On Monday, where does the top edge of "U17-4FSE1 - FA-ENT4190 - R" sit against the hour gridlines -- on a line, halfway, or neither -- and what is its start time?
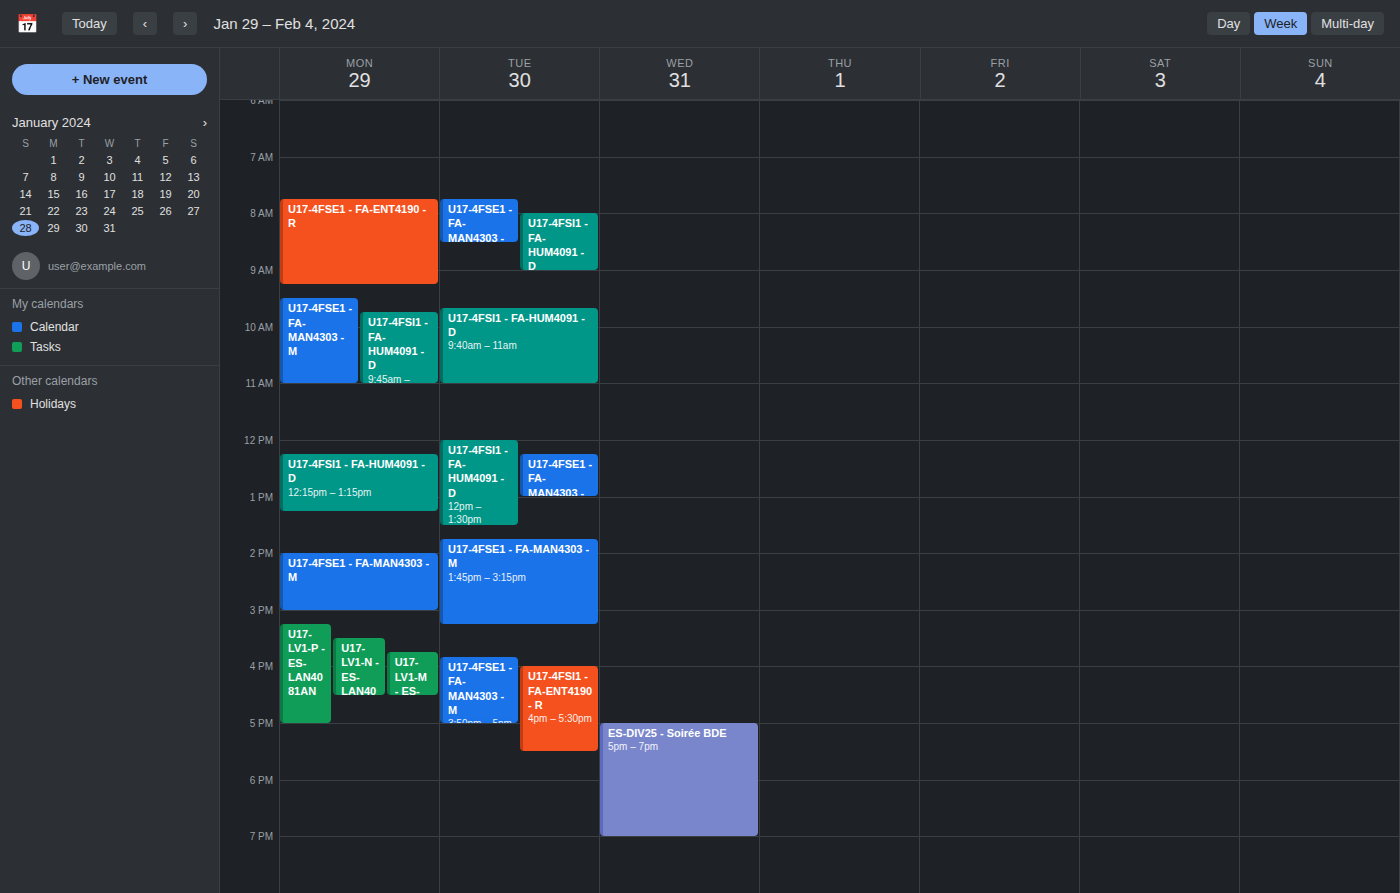
07:45 -- neither: three quarters of the way from the 07:00 line to the 08:00 line.